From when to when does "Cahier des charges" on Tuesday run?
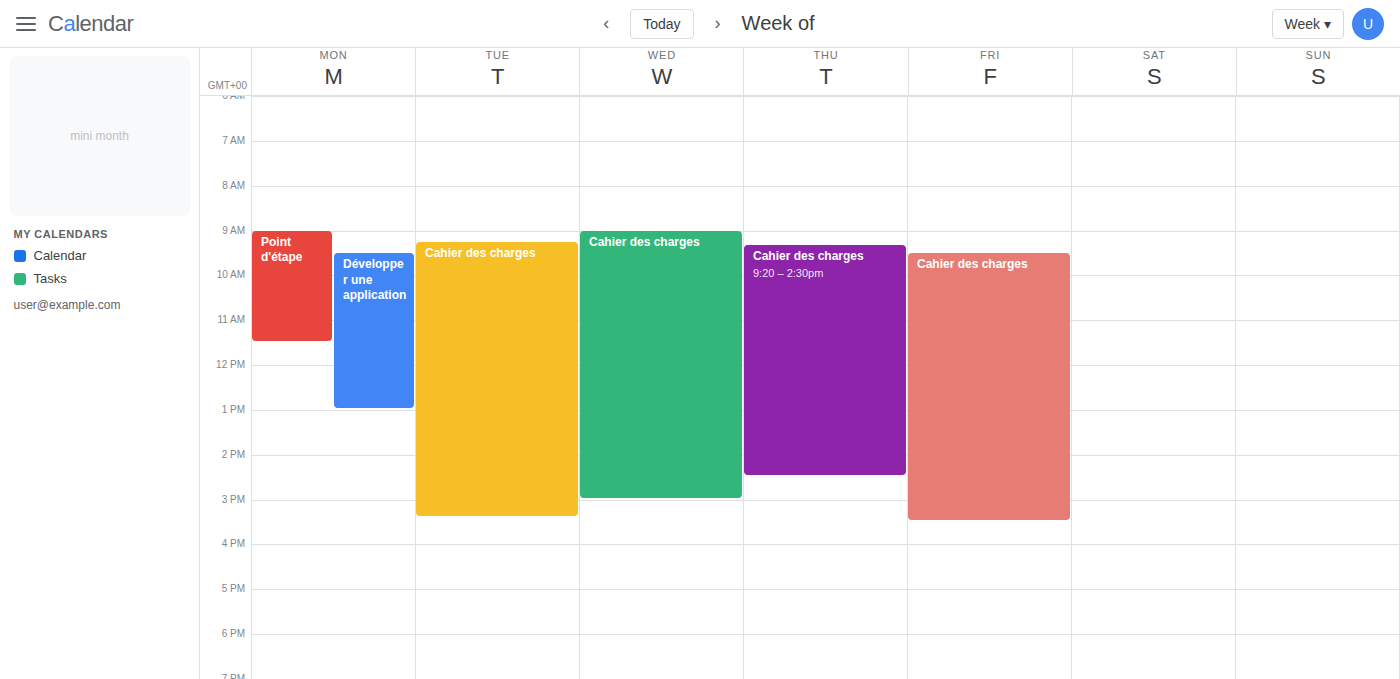
9:15 AM to 3:25 PM